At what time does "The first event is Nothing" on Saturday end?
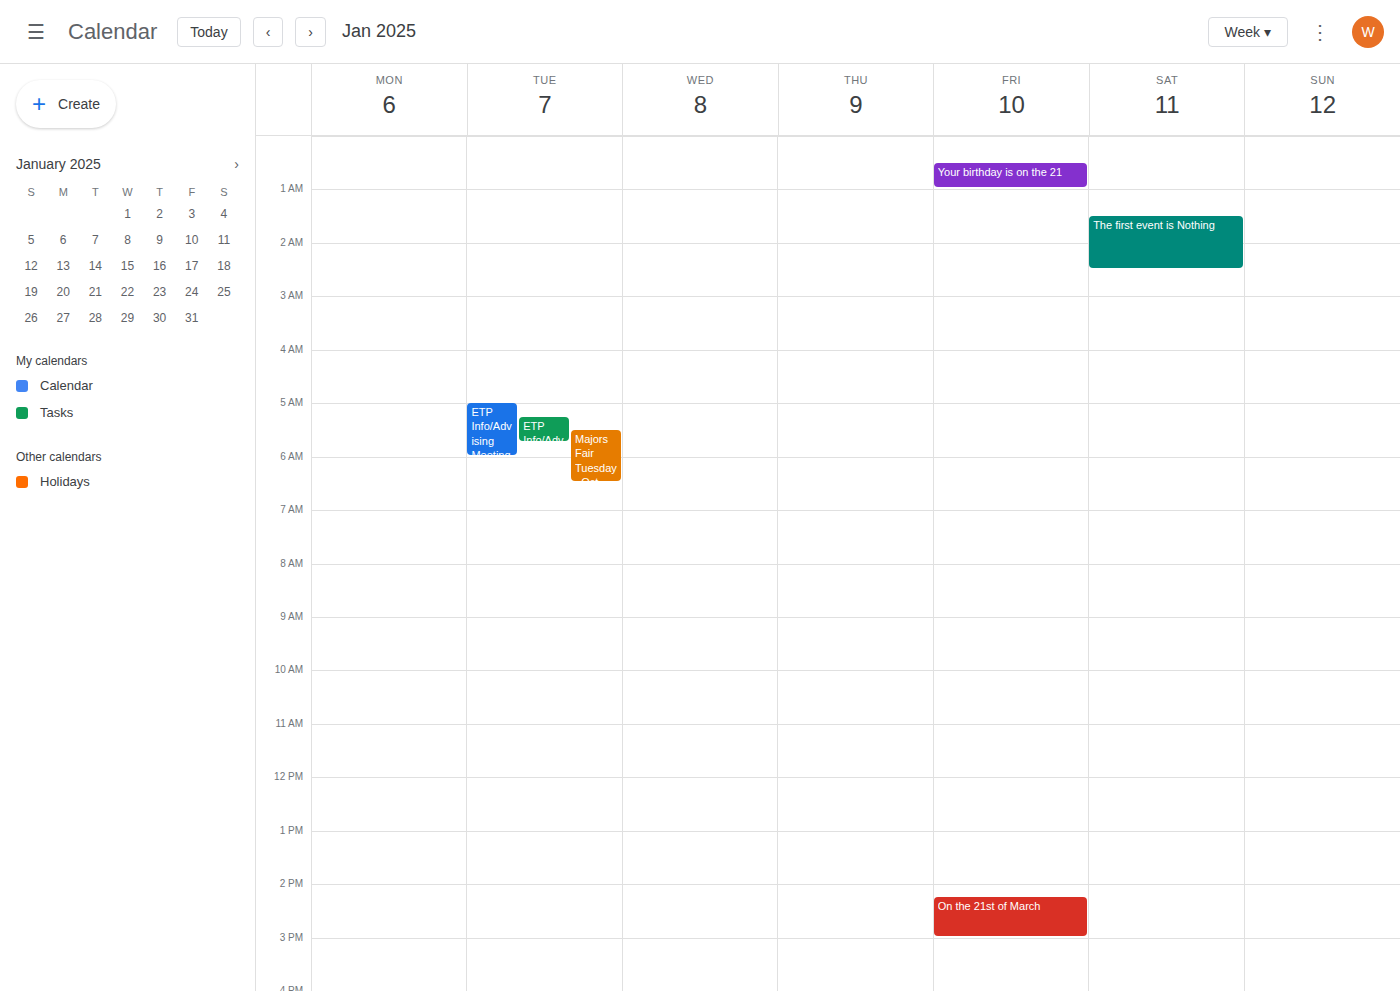
2:30 AM